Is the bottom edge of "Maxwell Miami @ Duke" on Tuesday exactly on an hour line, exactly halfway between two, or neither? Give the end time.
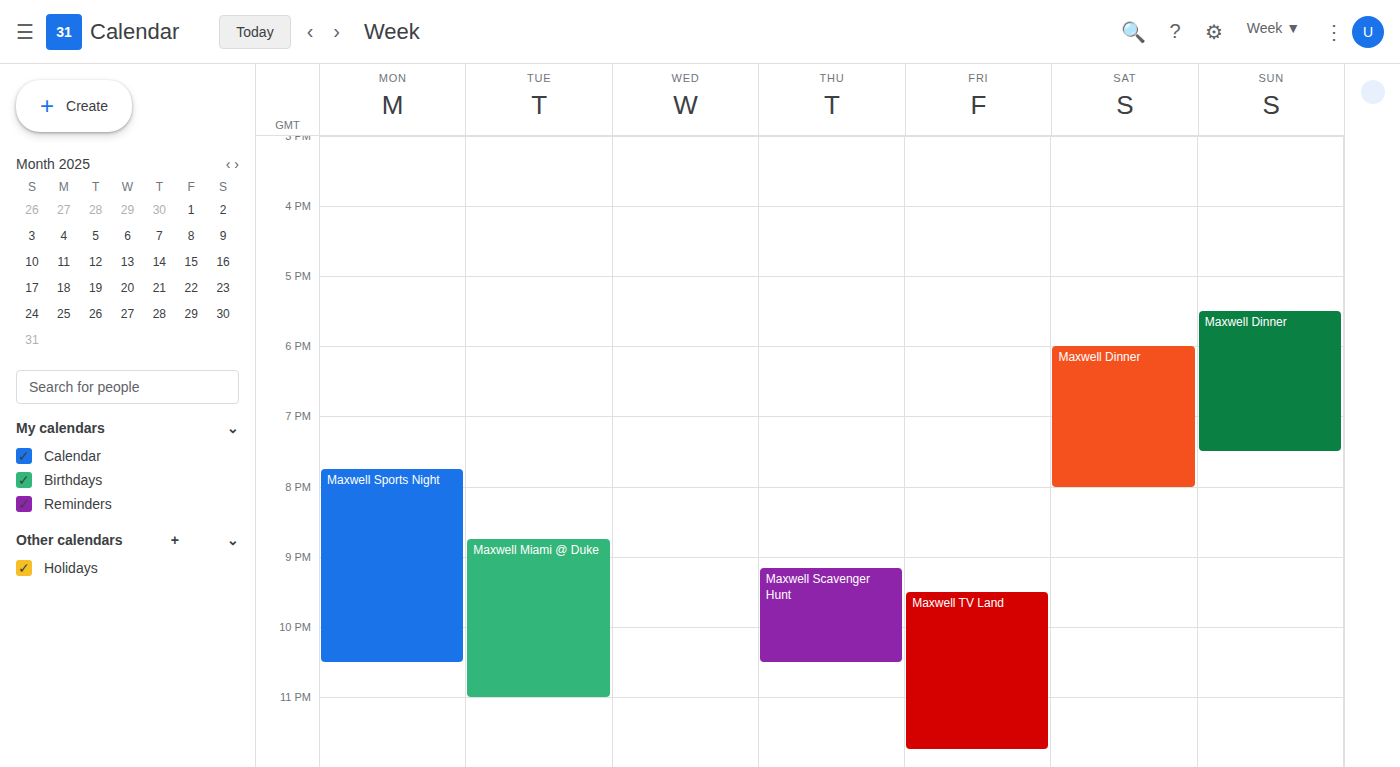
11:00 PM -- exactly on the 11 PM line.